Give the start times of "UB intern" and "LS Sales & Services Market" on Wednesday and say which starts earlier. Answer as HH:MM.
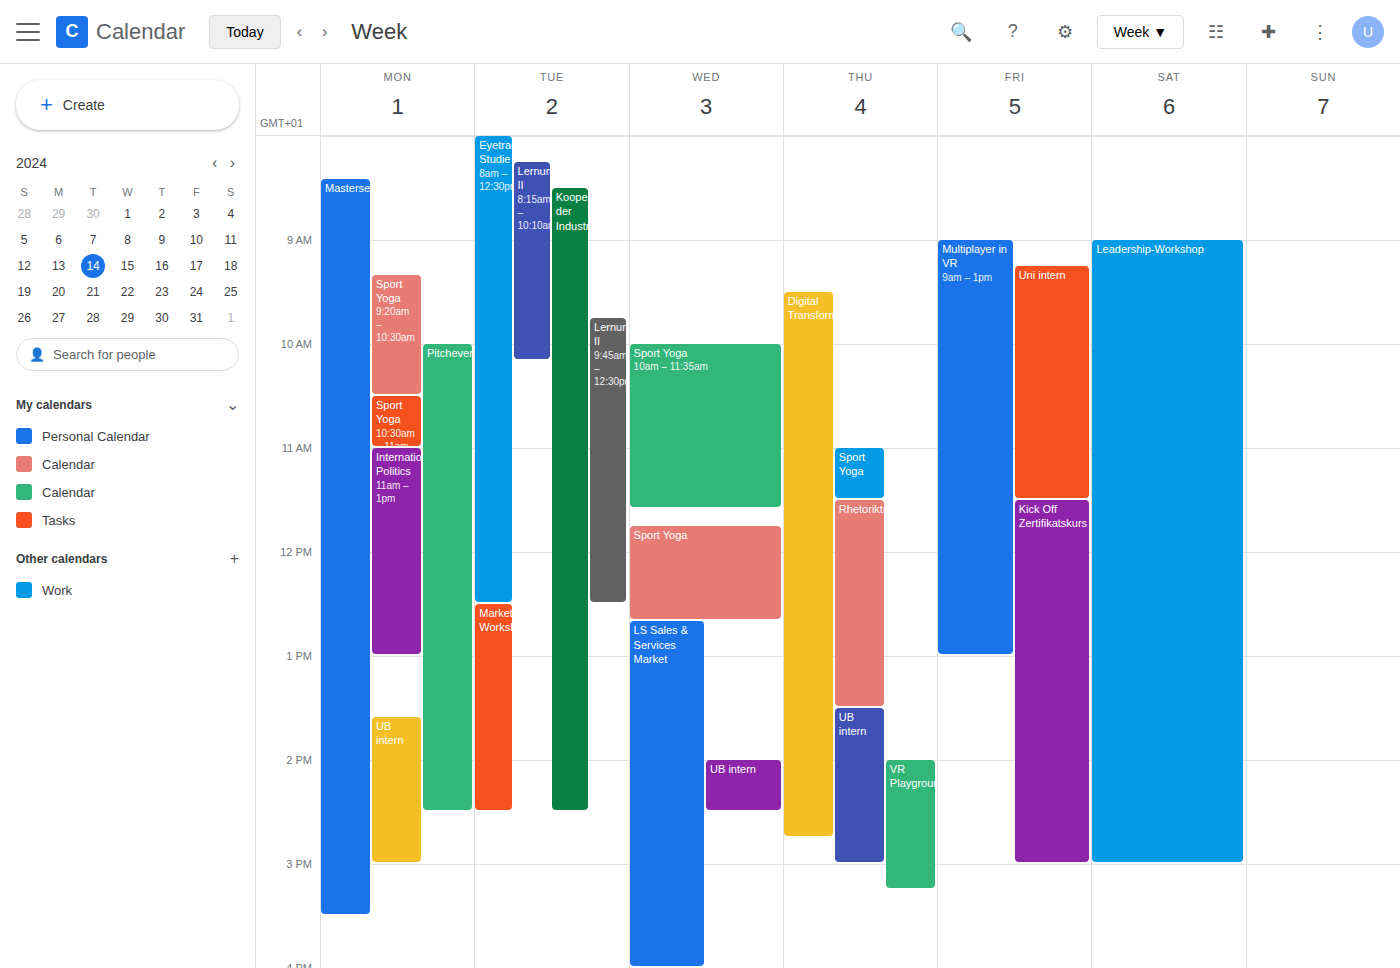
"LS Sales & Services Market" 12:40; "UB intern" 14:00.